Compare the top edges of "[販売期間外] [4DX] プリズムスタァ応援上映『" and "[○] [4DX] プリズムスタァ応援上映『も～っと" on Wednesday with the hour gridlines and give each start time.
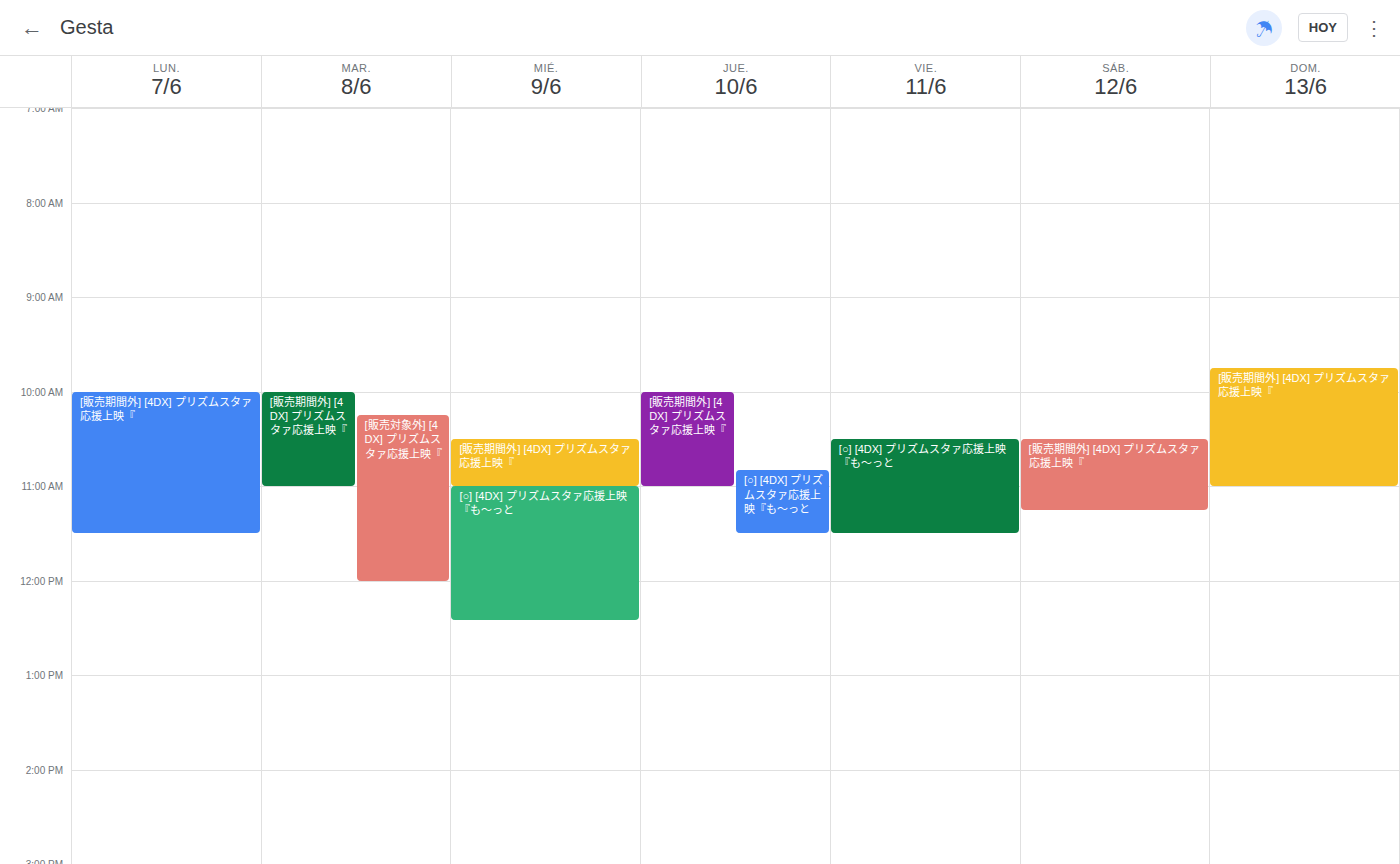
"[販売期間外] [4DX] プリズムスタァ応援上映『": 10:30 AM, halfway between the 10 AM and 11 AM lines. "[○] [4DX] プリズムスタァ応援上映『も～っと": 11:00 AM, exactly on the 11 AM line.